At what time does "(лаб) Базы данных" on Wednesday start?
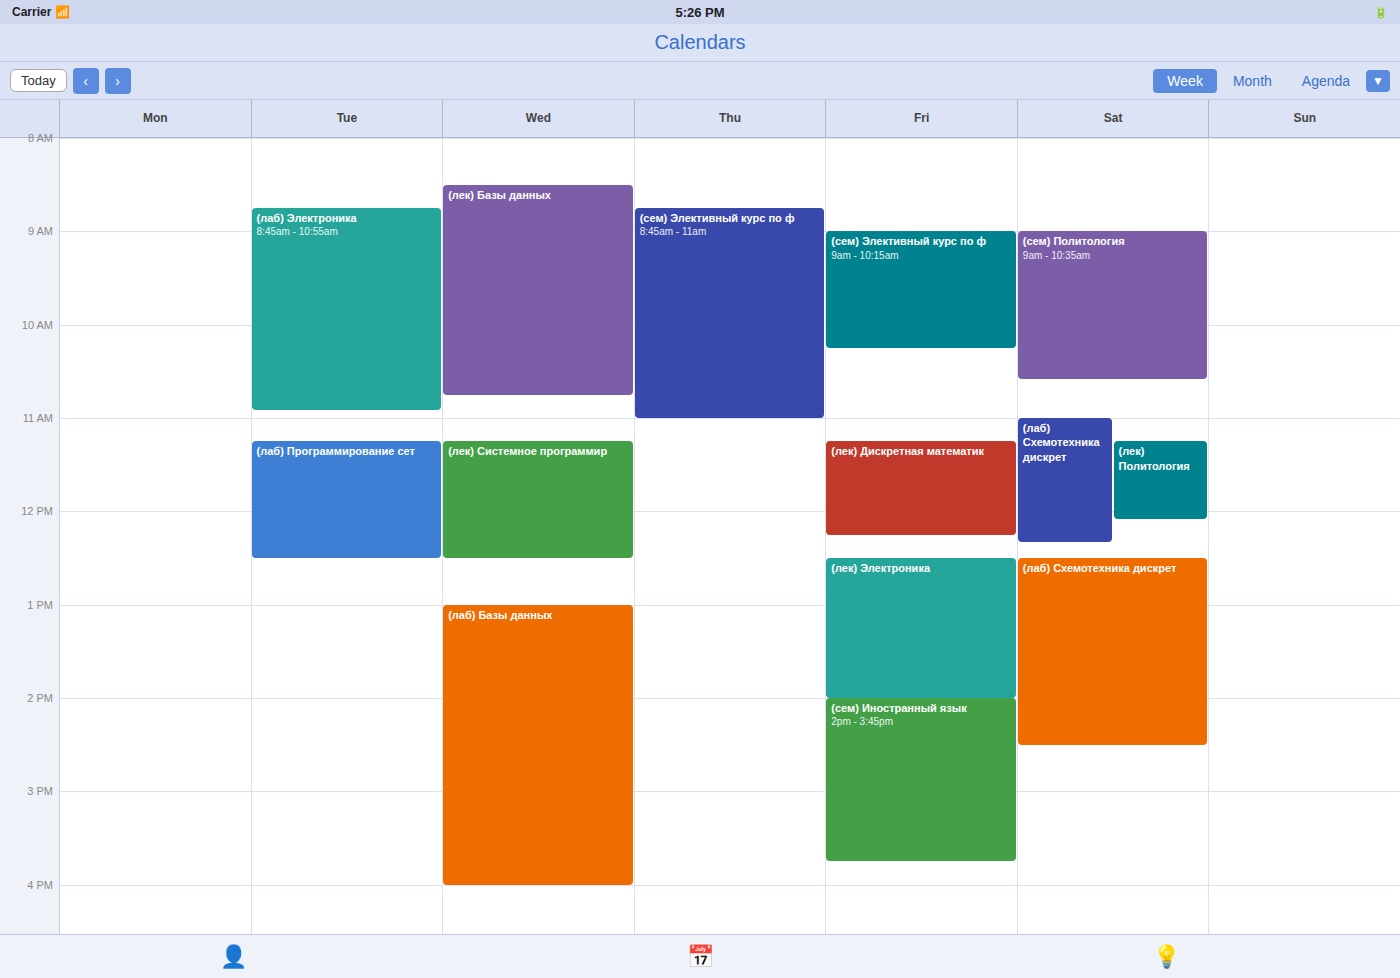
1:00 PM